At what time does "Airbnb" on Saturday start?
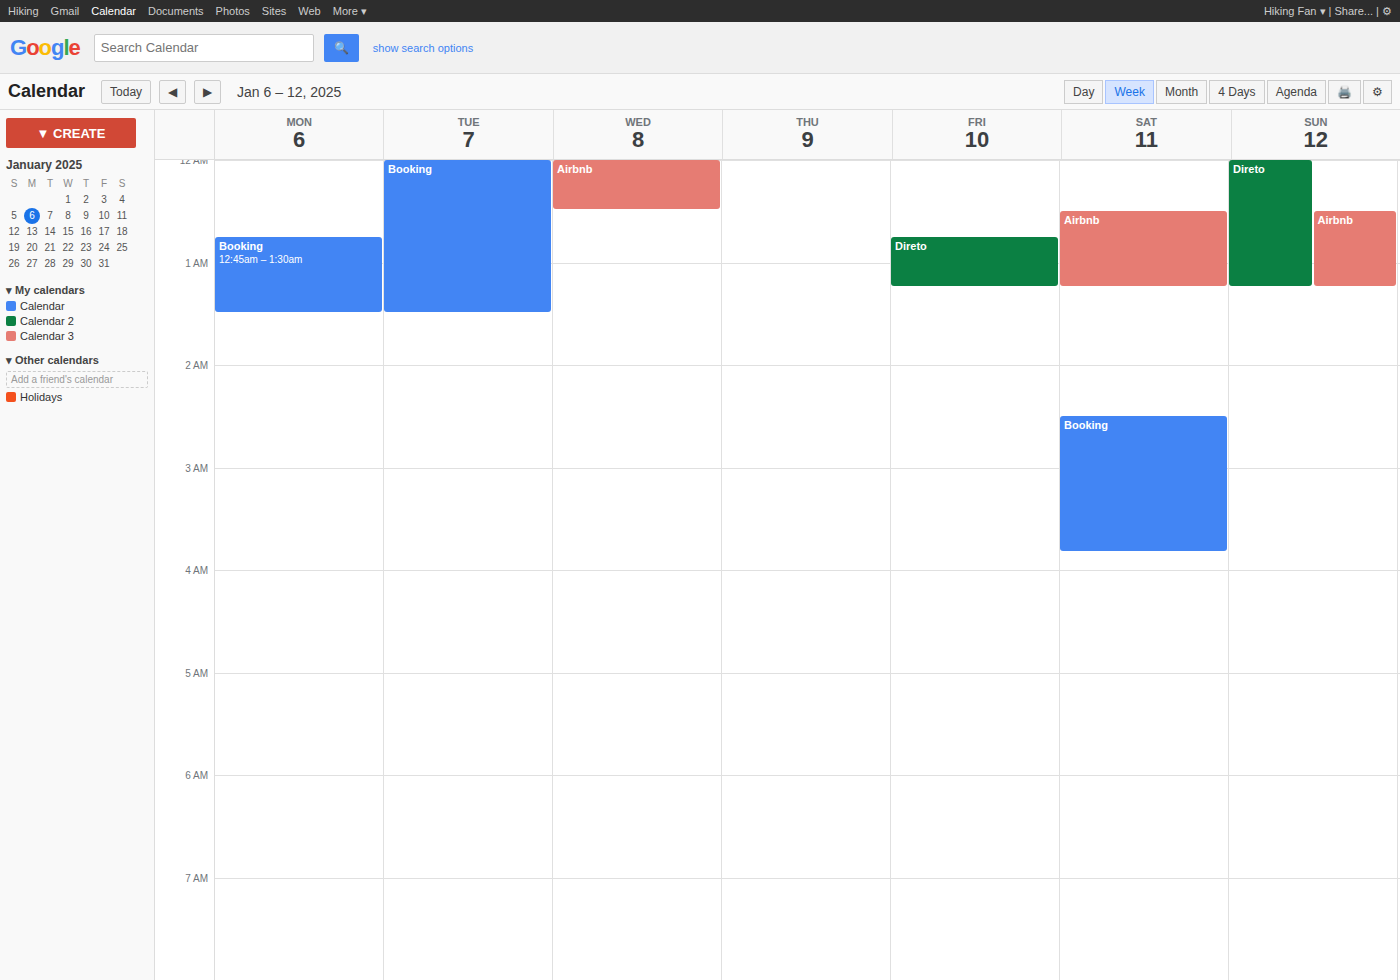
12:30 AM